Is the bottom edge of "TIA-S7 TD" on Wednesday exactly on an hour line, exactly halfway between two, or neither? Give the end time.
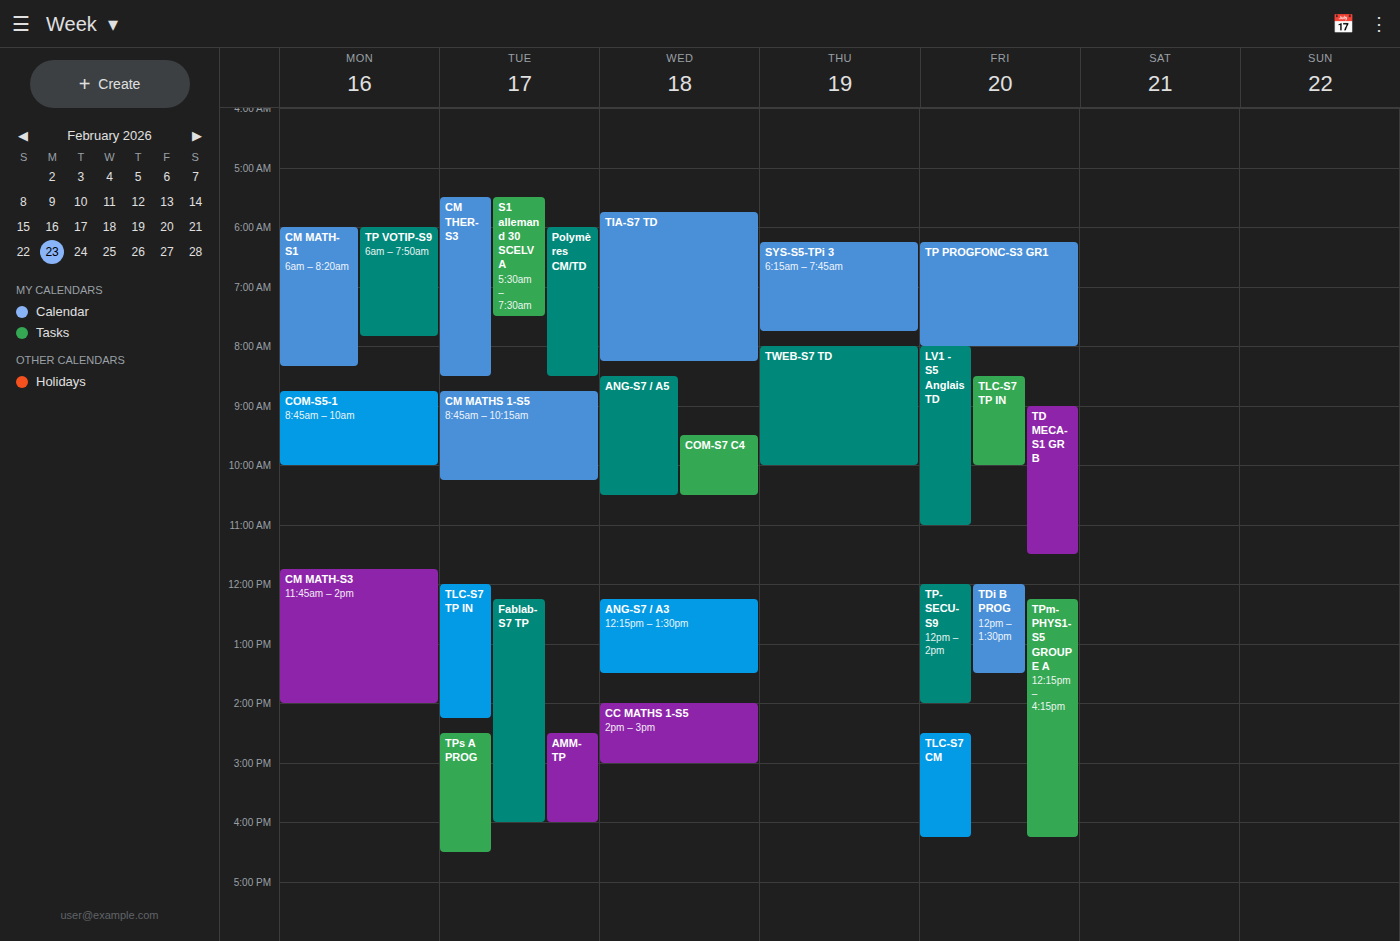
8:15 AM -- neither: a quarter of the way from the 8 AM line to the 9 AM line.